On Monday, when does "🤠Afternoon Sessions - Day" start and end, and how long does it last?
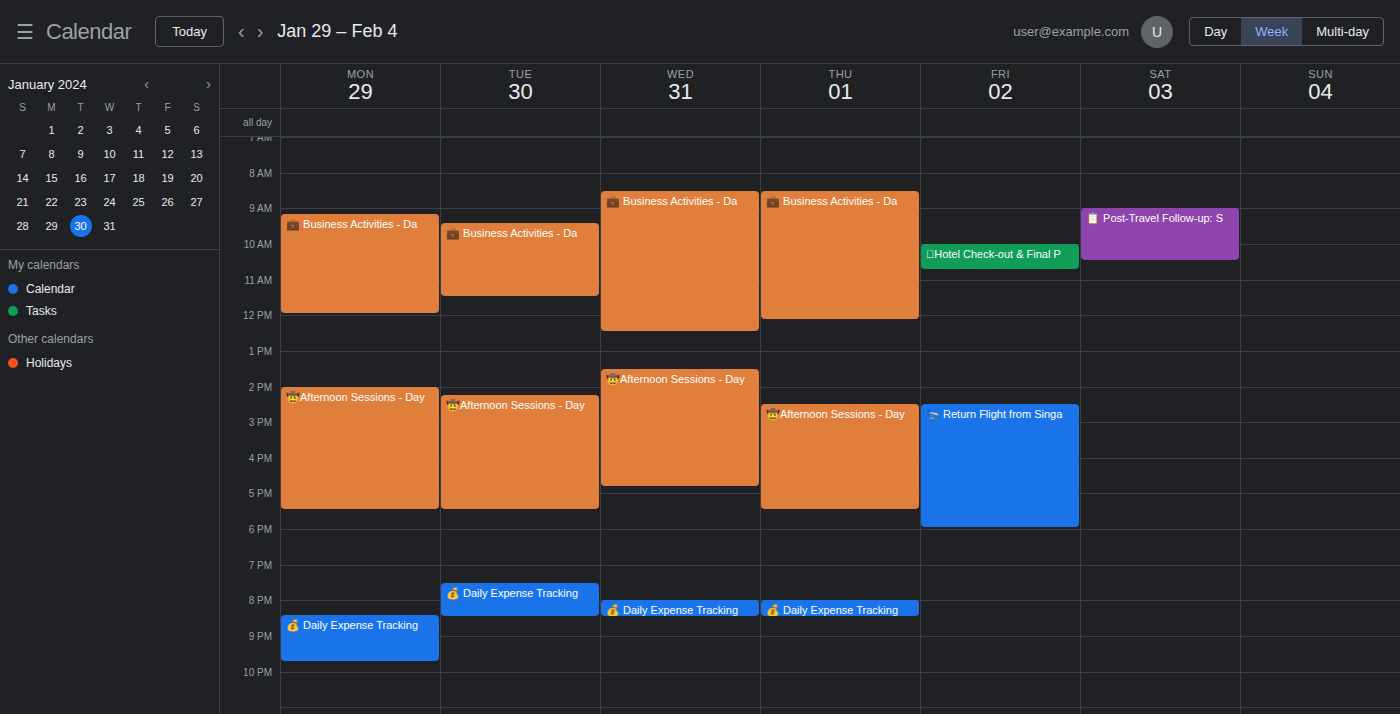
2:00 PM to 5:30 PM, 3 hours 30 minutes